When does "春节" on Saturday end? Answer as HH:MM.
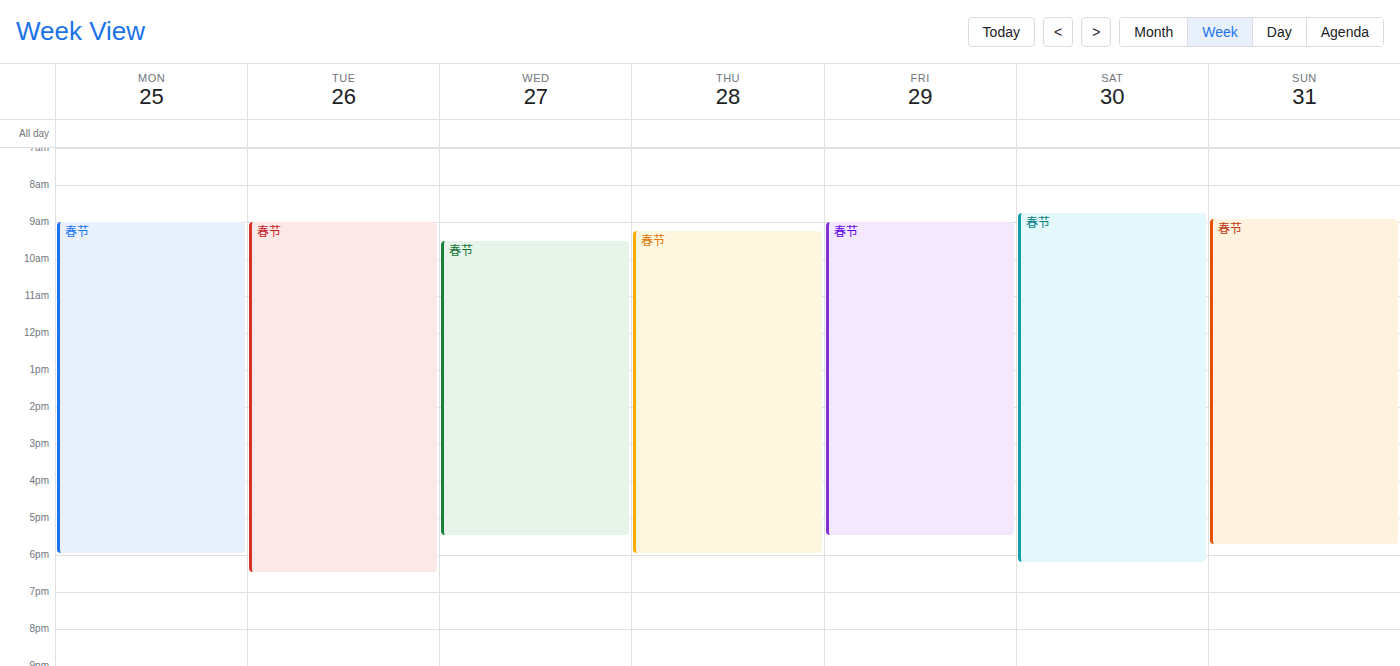
18:15